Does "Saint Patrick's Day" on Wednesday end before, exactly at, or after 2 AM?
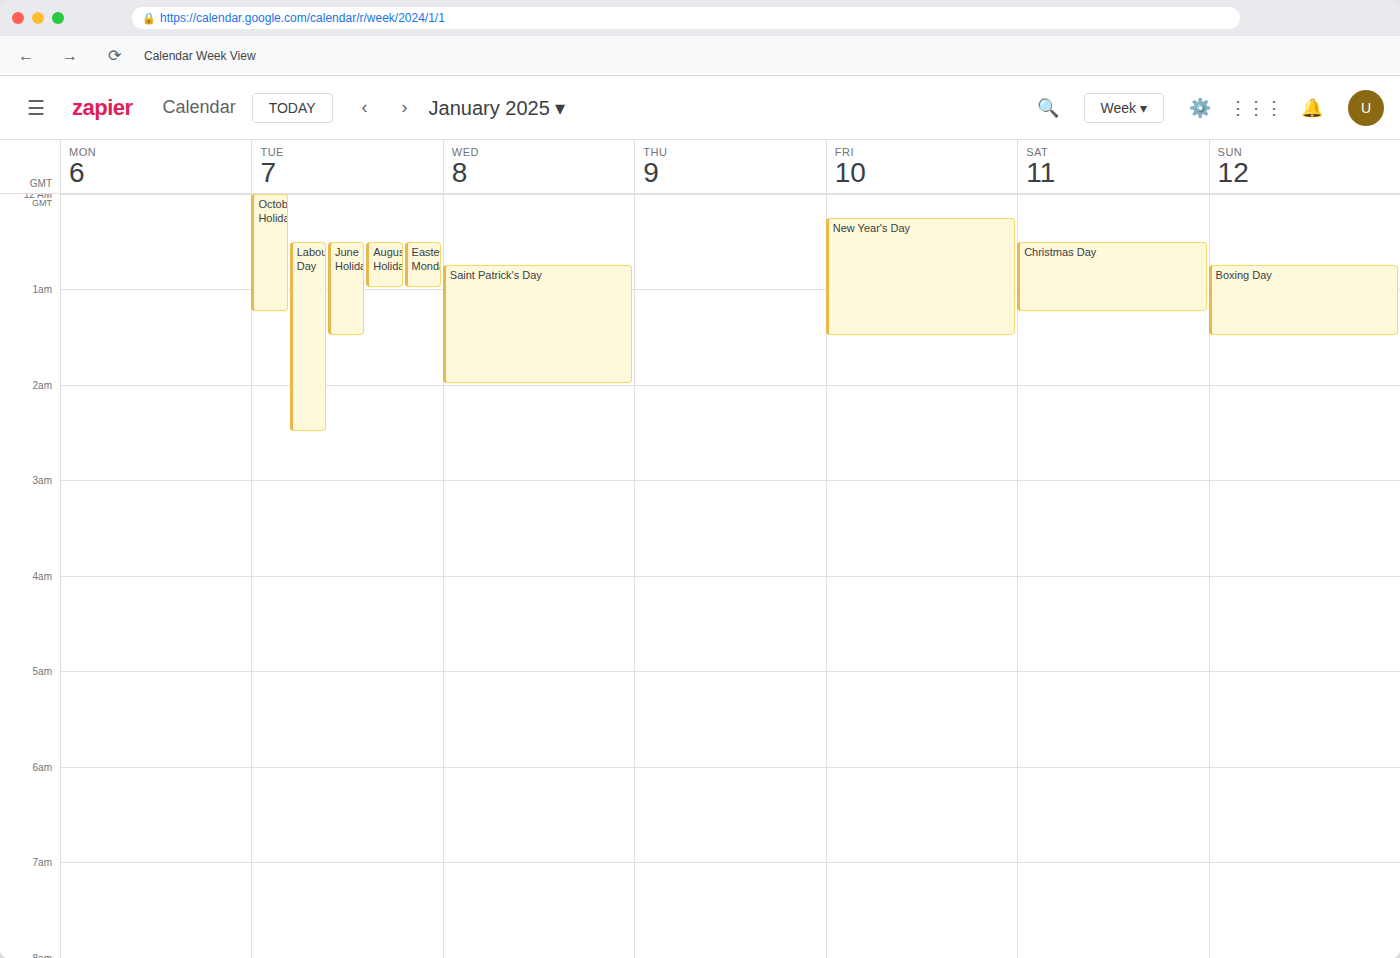
2:00 AM -- exactly at 2 AM, on the 2 AM line.